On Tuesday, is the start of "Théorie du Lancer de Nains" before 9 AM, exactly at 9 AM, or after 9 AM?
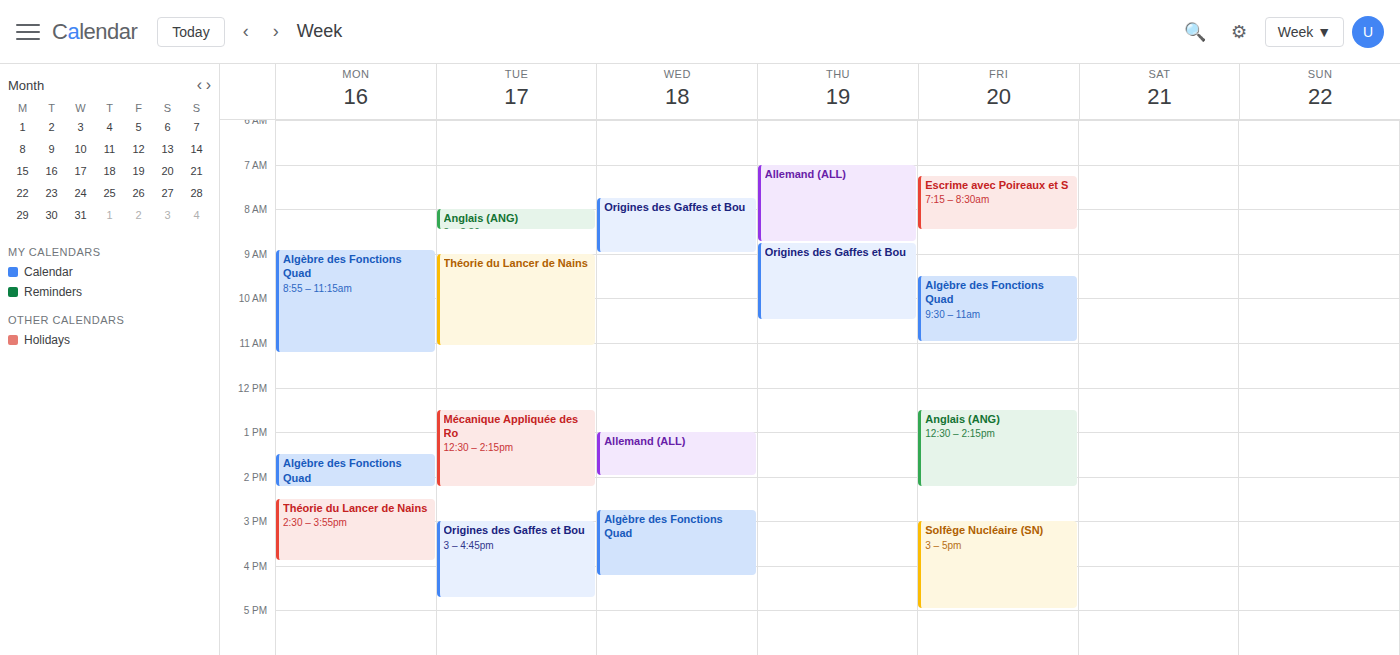
9:00 AM -- exactly at 9 AM, on the 9 AM line.